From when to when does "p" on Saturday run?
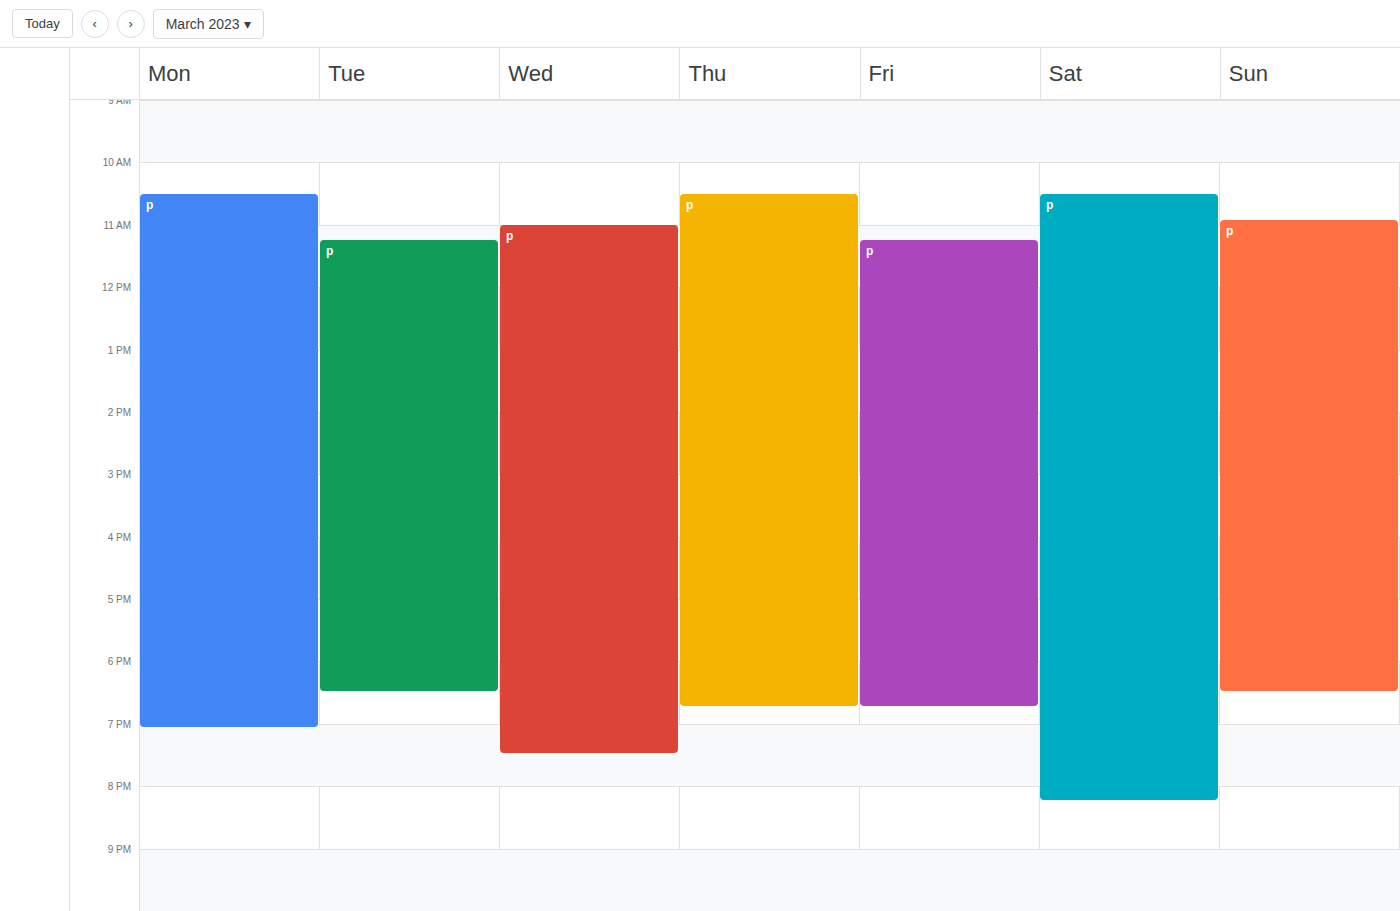
10:30 AM to 8:15 PM